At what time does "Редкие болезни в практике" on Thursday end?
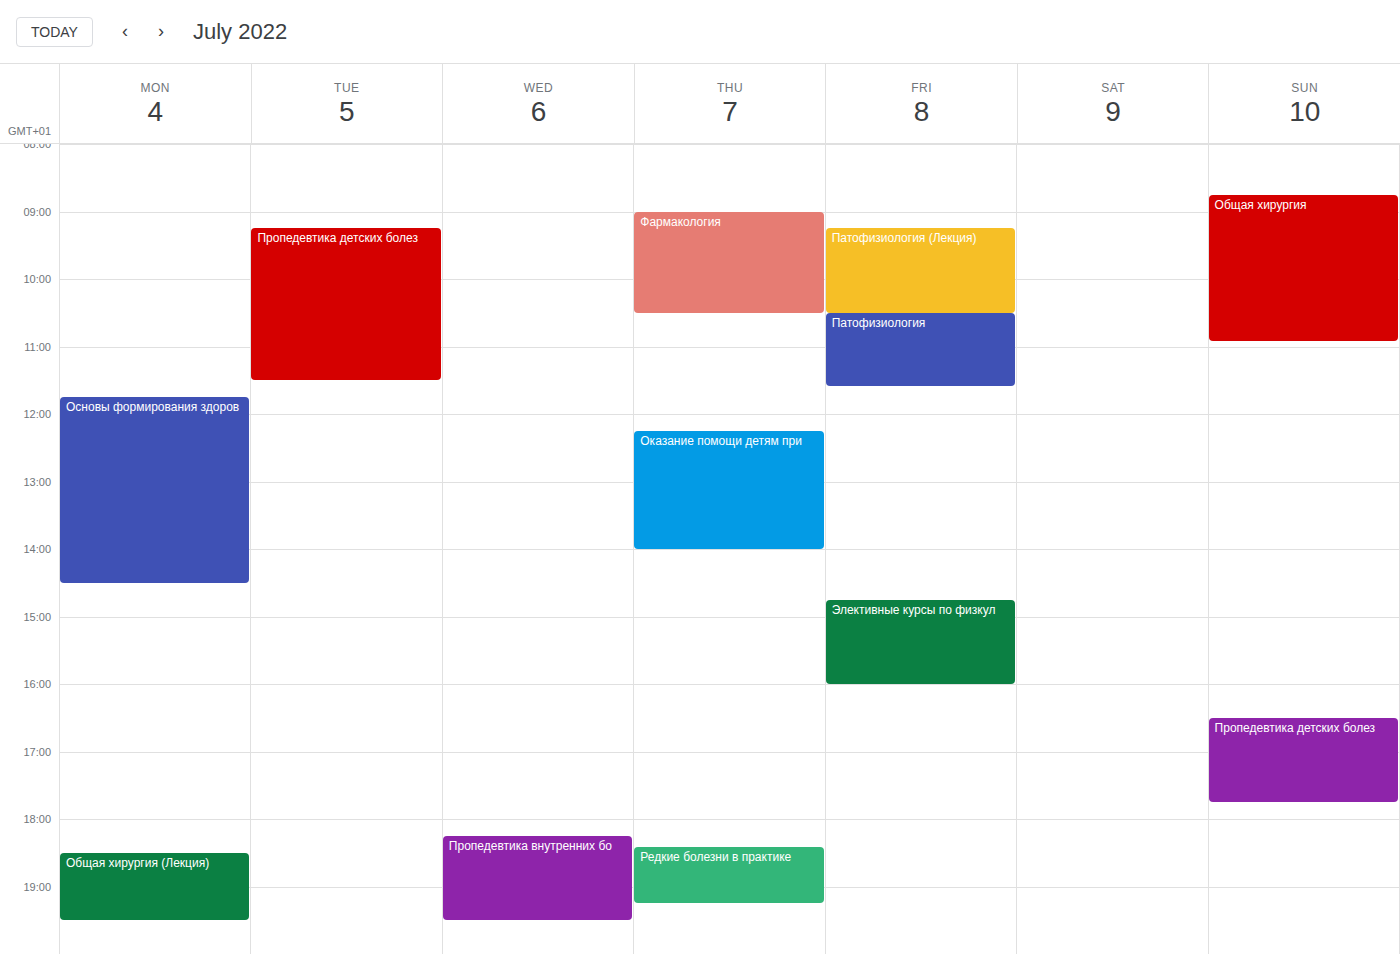
7:15 PM